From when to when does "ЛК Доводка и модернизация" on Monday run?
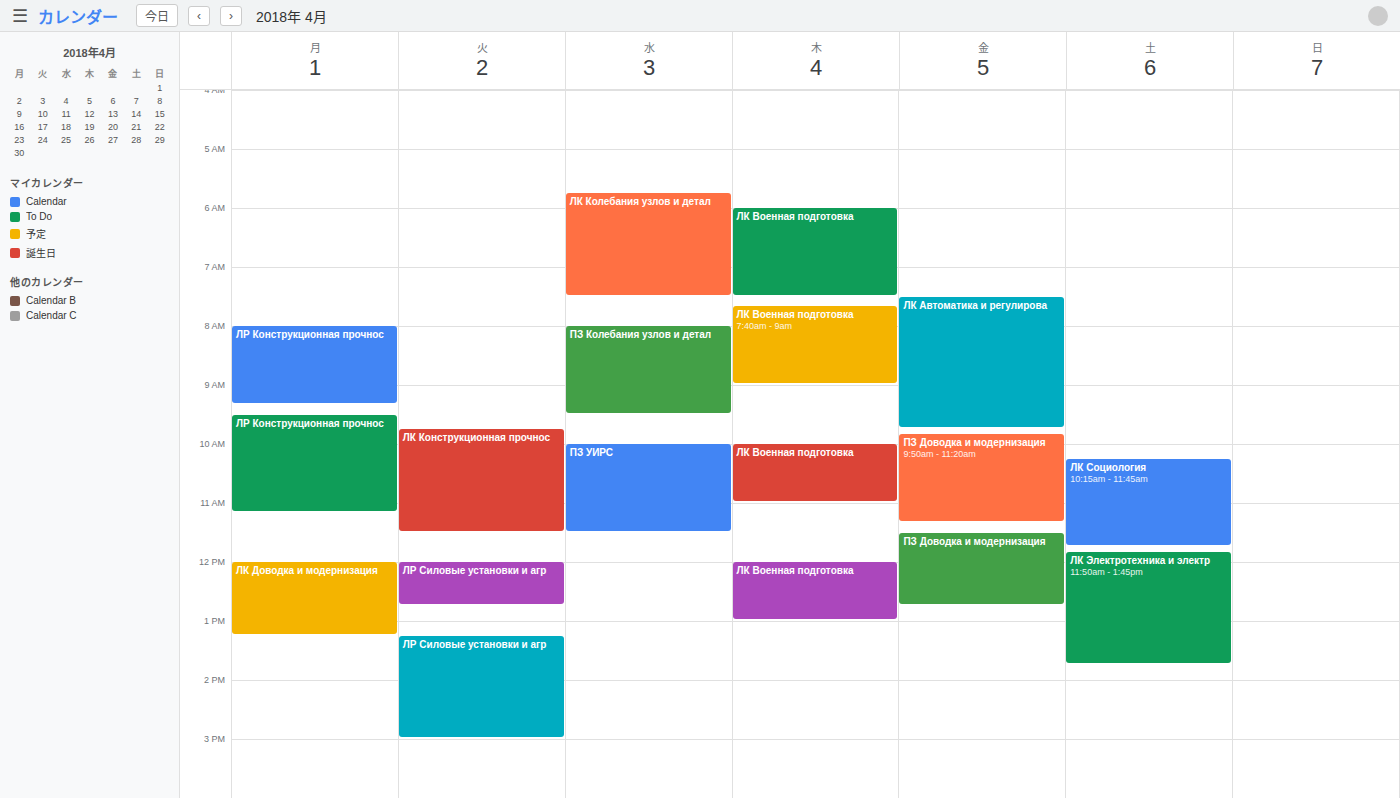
12:00 PM to 1:15 PM